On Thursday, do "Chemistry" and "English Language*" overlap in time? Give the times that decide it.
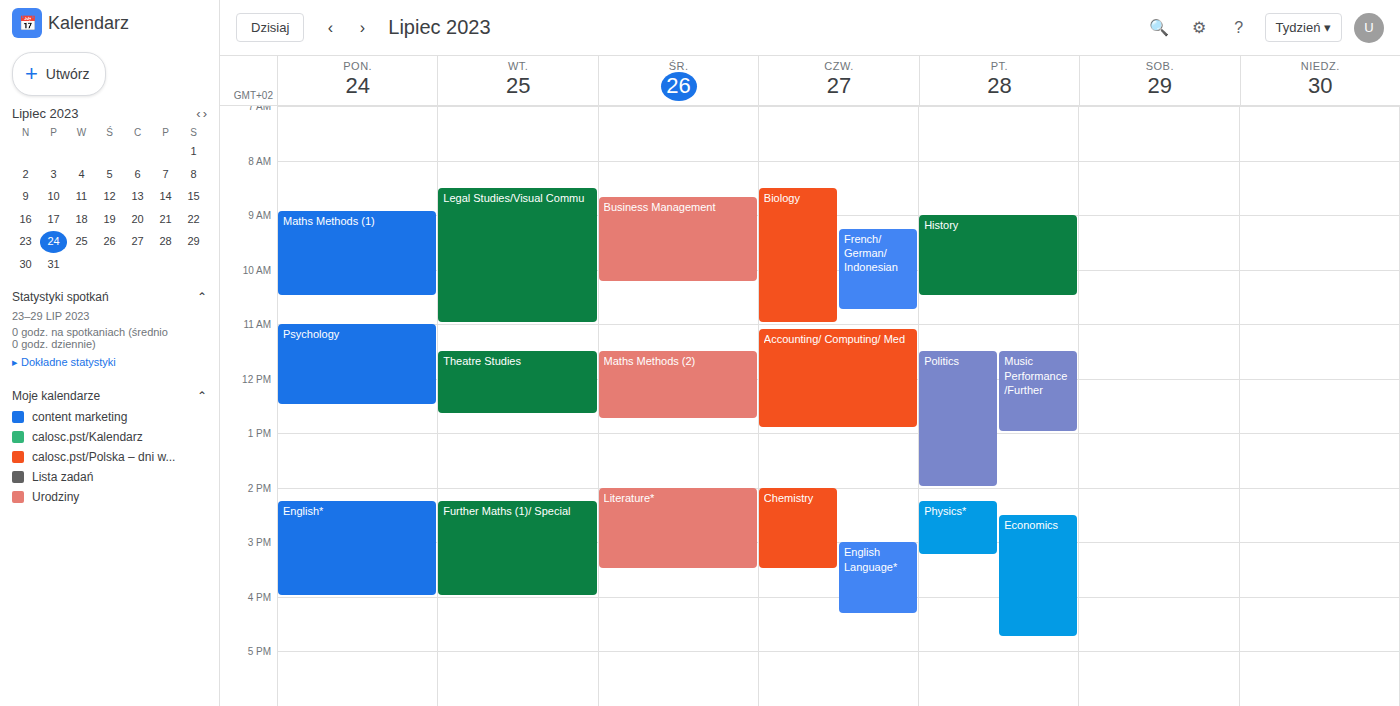
"English Language*" starts at 3:00 PM, before "Chemistry" ends at 3:30 PM -- they overlap.